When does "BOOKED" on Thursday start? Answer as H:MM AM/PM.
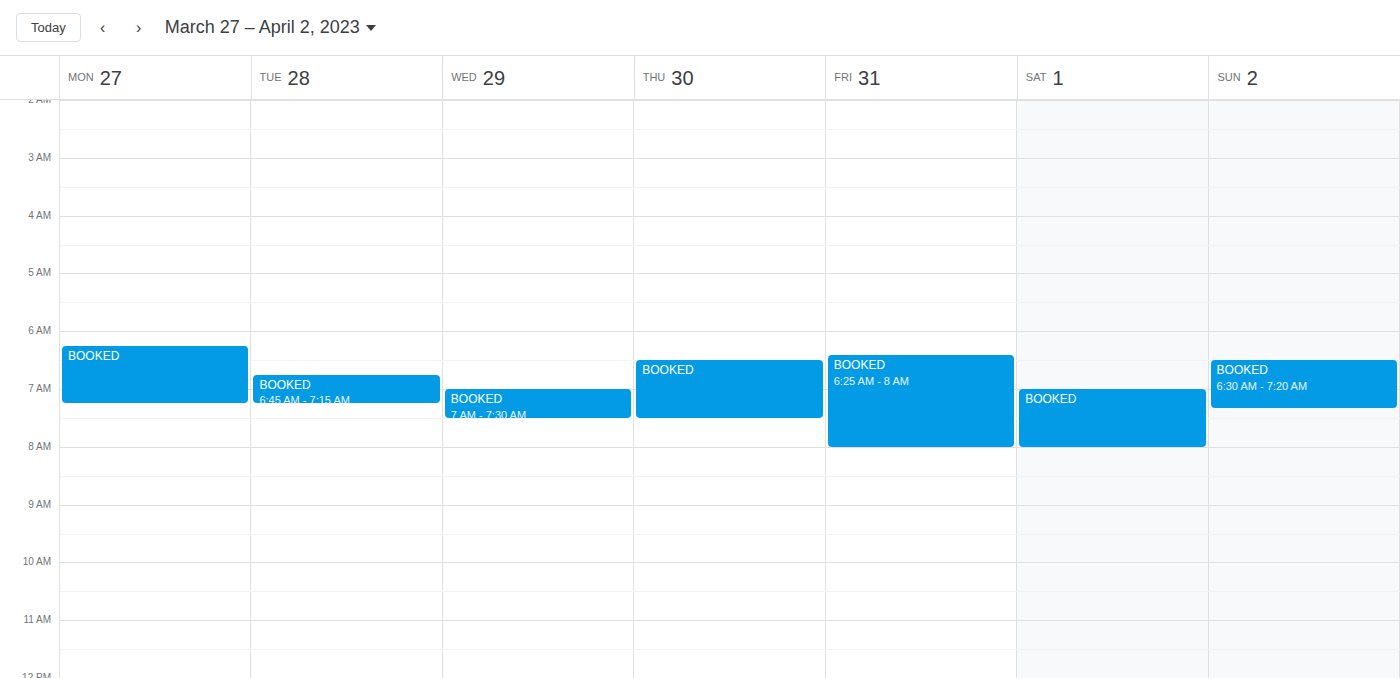
6:30 AM